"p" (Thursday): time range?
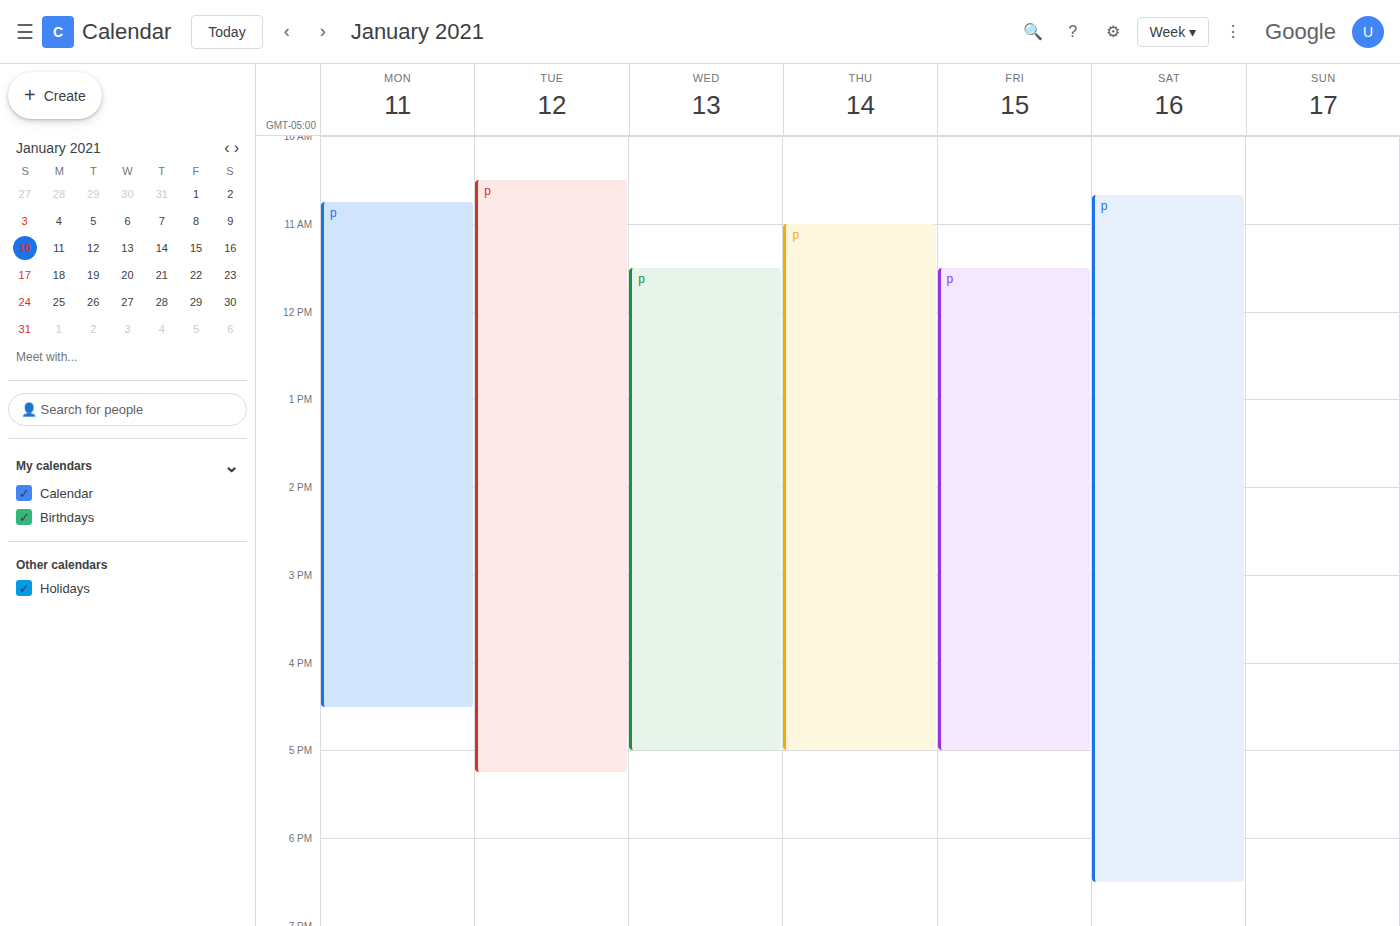
11:00 AM to 5:00 PM